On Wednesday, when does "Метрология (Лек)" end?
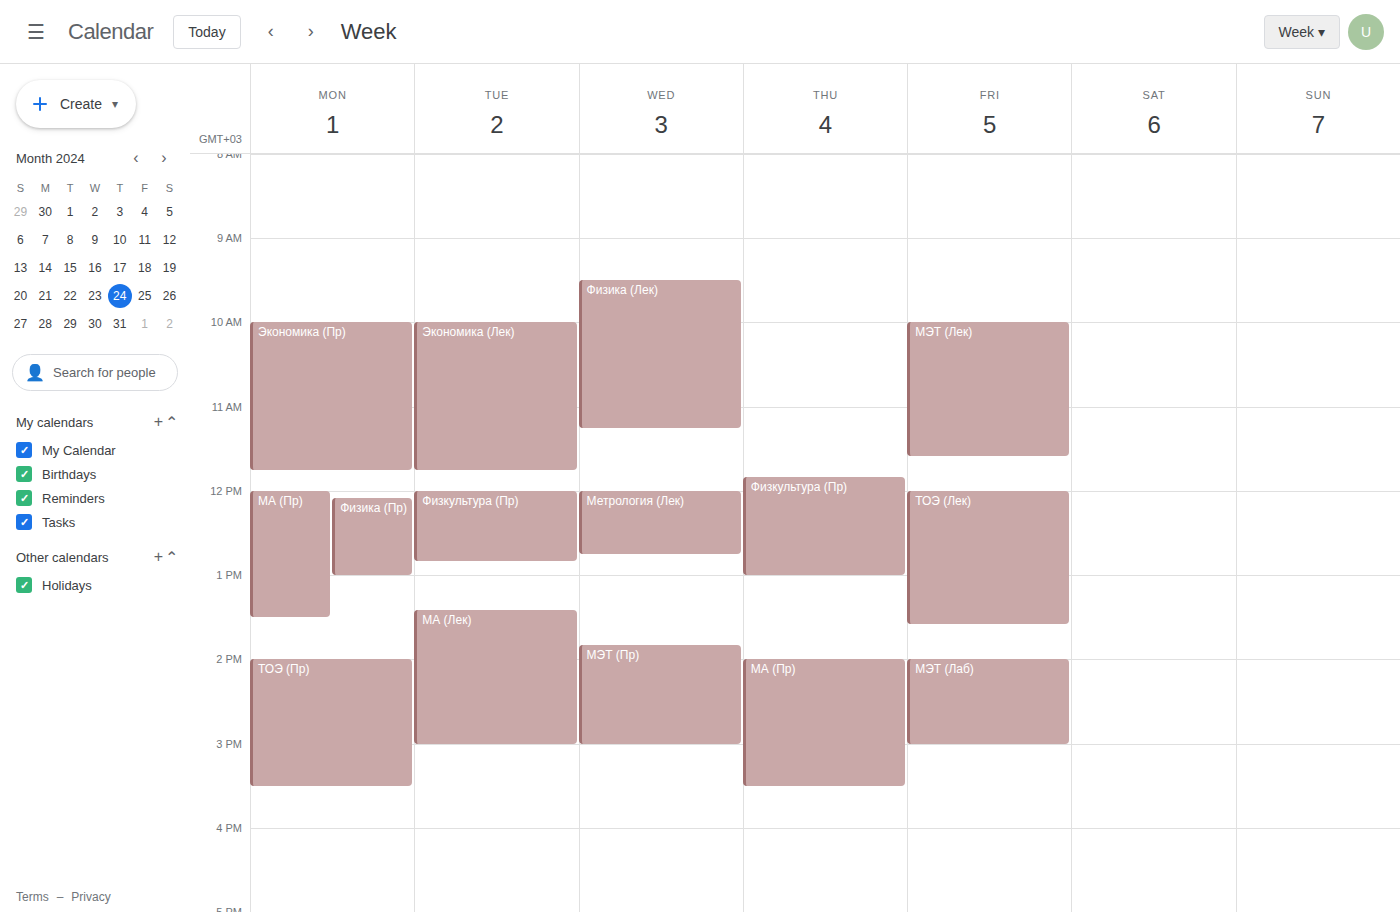
12:45